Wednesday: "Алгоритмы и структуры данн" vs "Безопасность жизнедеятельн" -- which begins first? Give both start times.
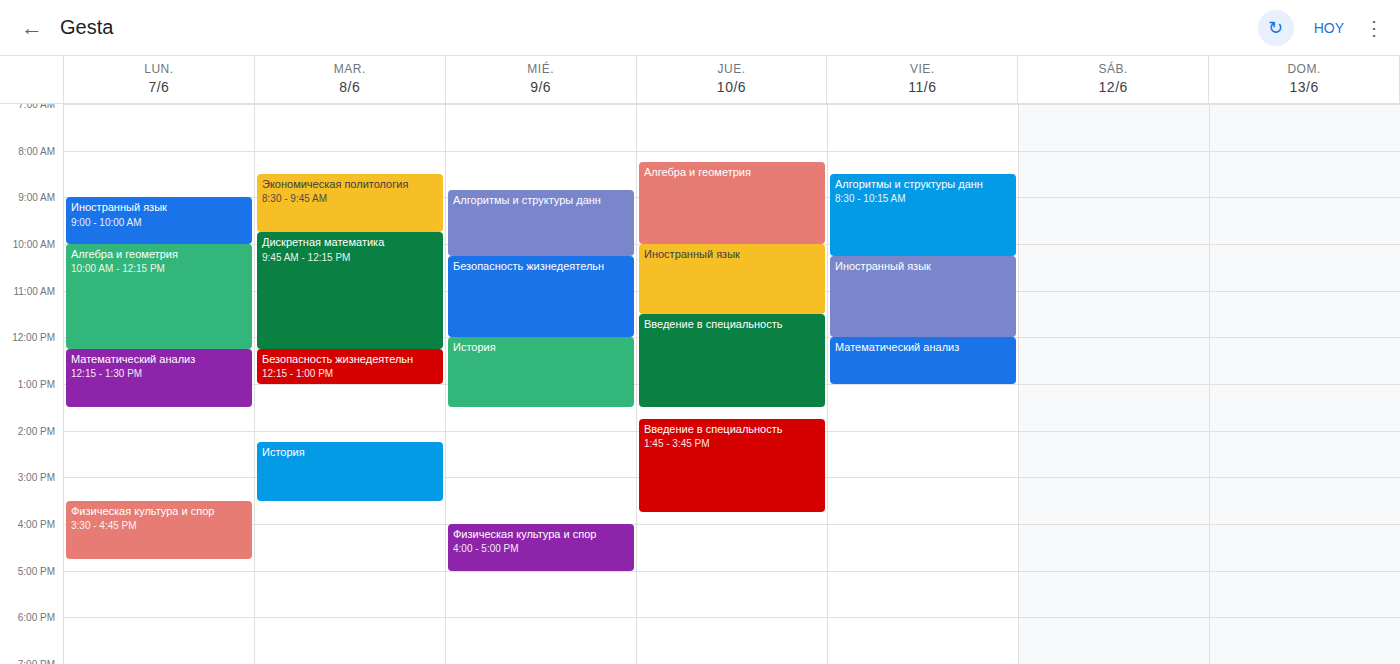
"Алгоритмы и структуры данн" 08:50; "Безопасность жизнедеятельн" 10:15.